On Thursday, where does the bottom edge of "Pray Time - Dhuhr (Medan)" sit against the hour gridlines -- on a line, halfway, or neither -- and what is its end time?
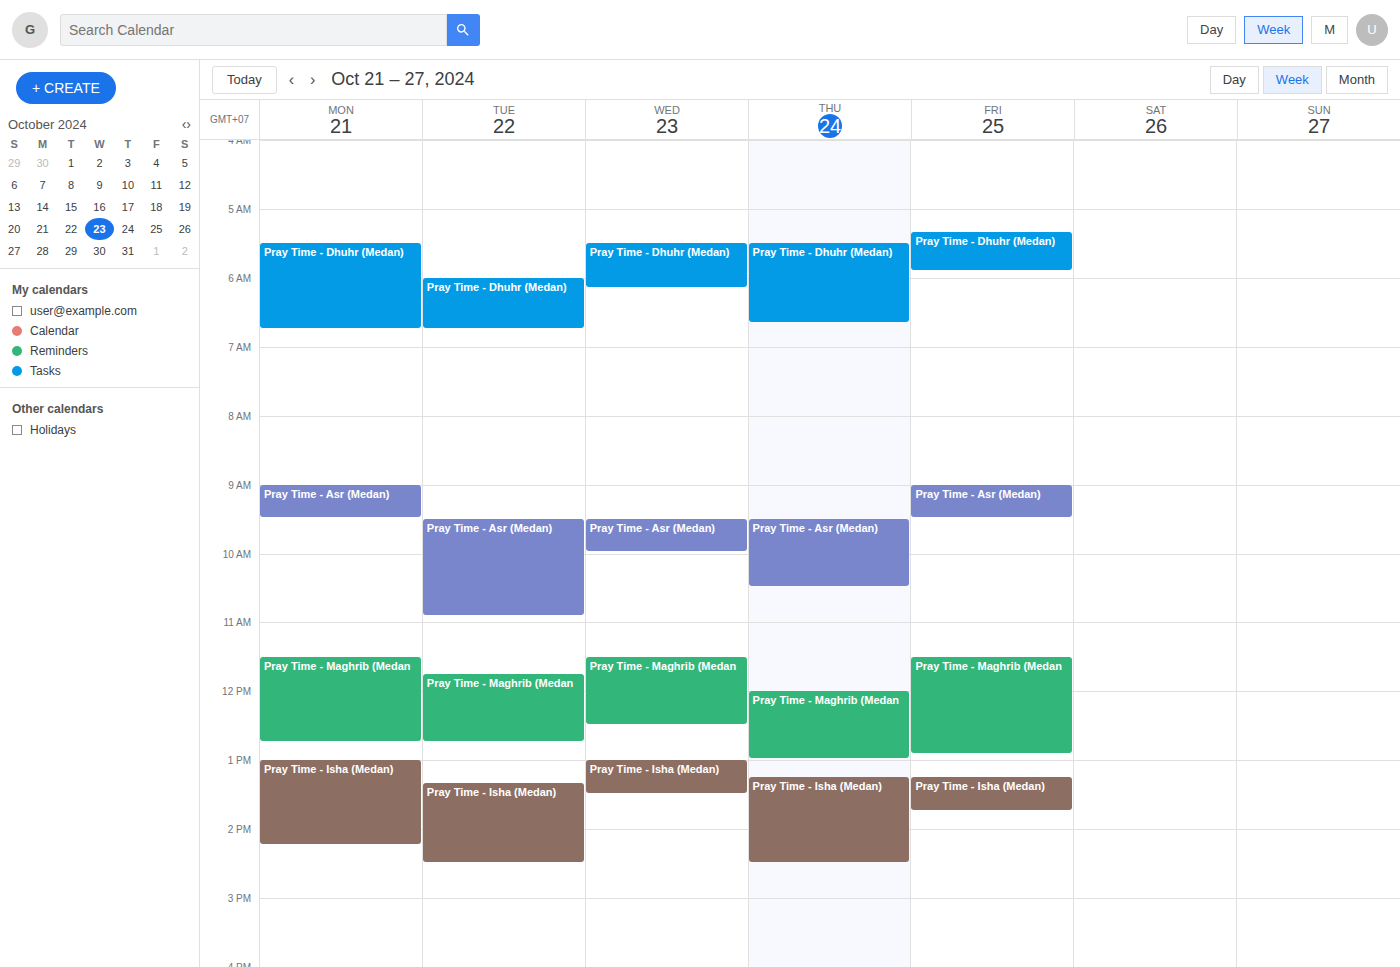
6:40 AM -- neither: 40 minutes below the 6 AM line and 20 minutes above the 7 AM line.